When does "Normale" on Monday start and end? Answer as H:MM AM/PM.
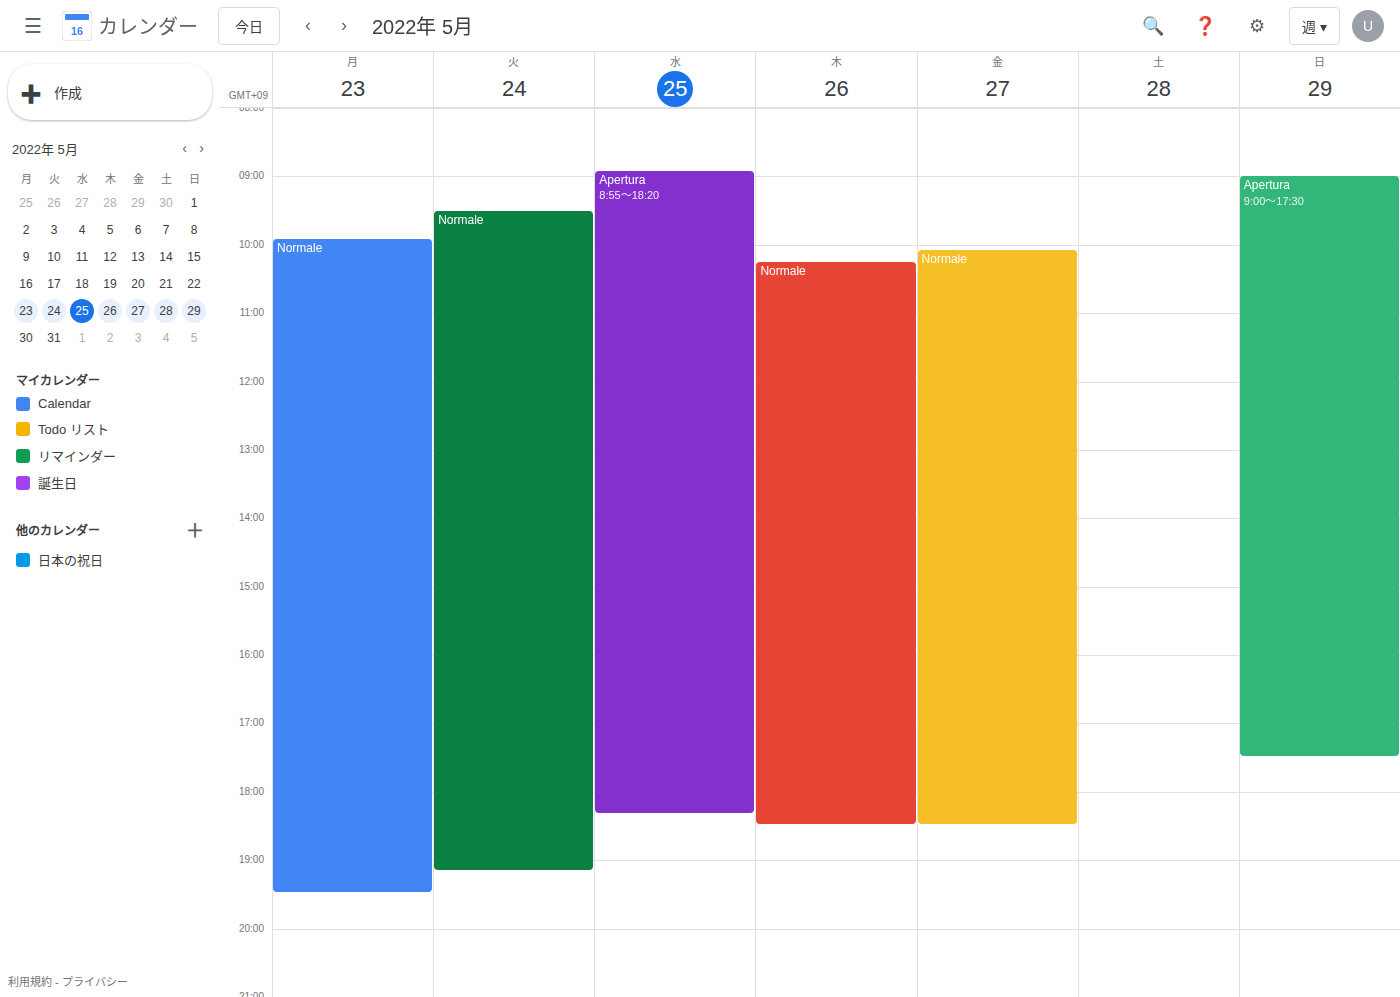
9:55 AM to 7:30 PM